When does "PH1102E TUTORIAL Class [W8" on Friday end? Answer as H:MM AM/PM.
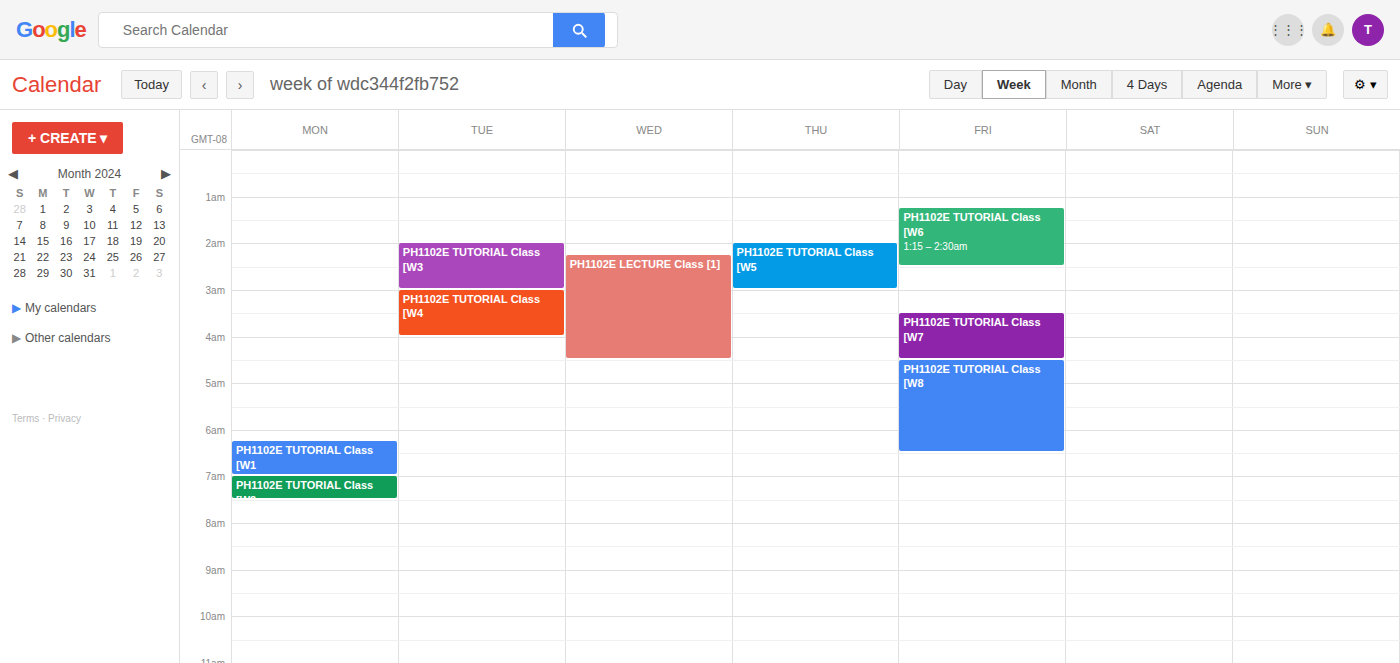
6:30 AM